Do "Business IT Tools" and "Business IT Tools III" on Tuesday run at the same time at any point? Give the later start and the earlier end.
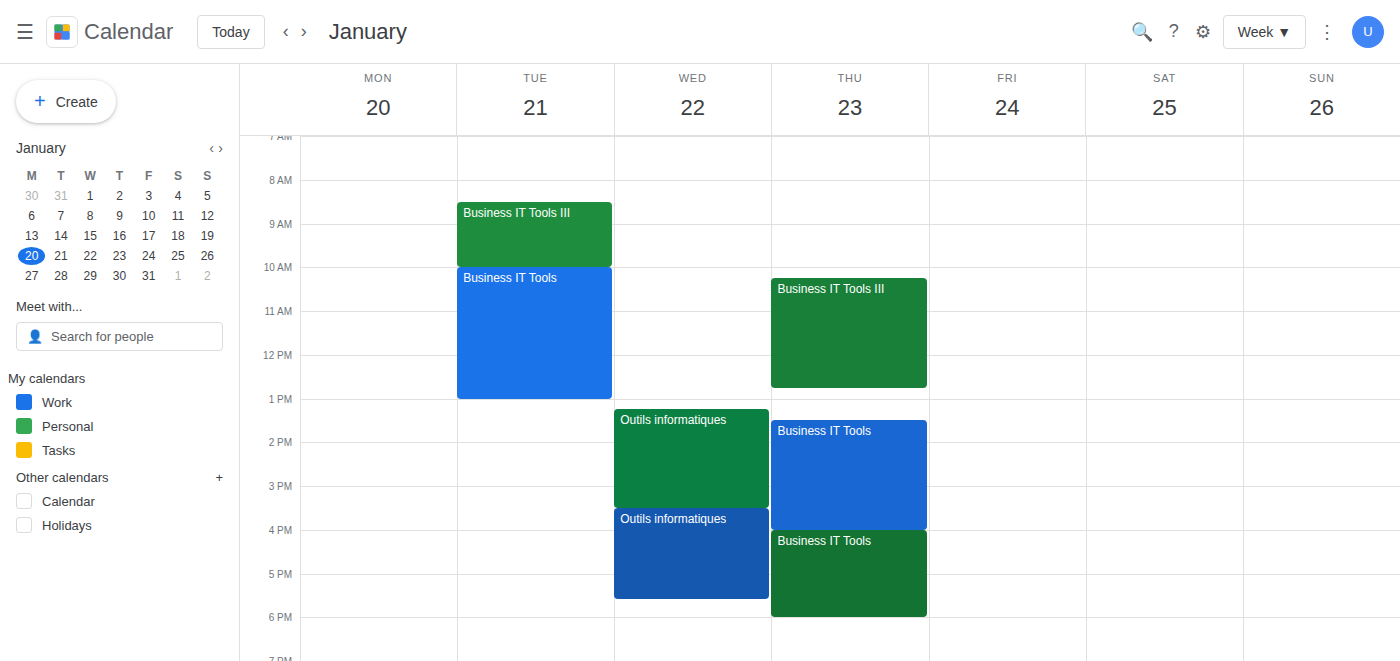
"Business IT Tools III" ends at 10:00 AM, exactly when "Business IT Tools" starts -- they touch but do not overlap.